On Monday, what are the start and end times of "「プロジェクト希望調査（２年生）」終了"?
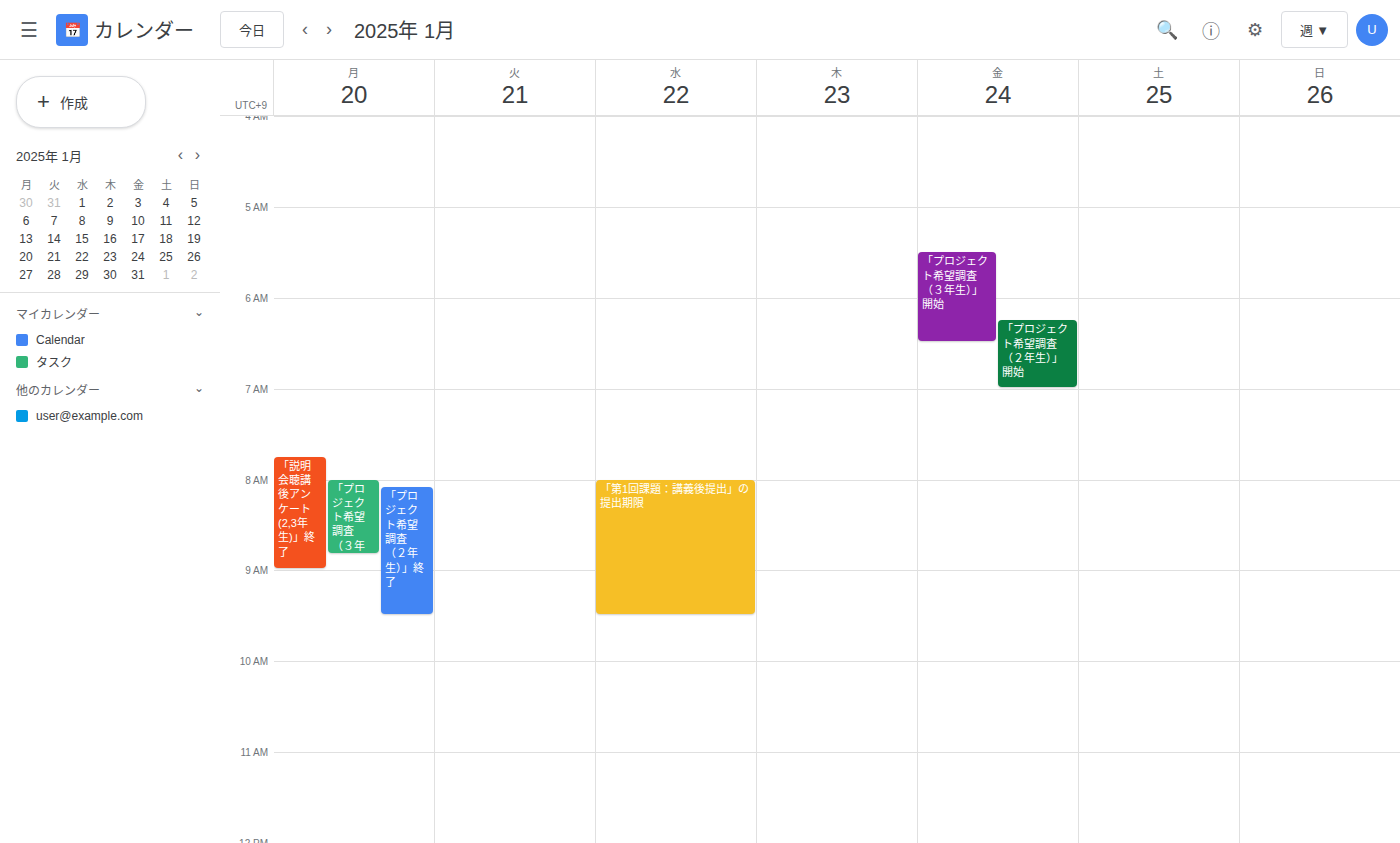
8:05 AM to 9:30 AM